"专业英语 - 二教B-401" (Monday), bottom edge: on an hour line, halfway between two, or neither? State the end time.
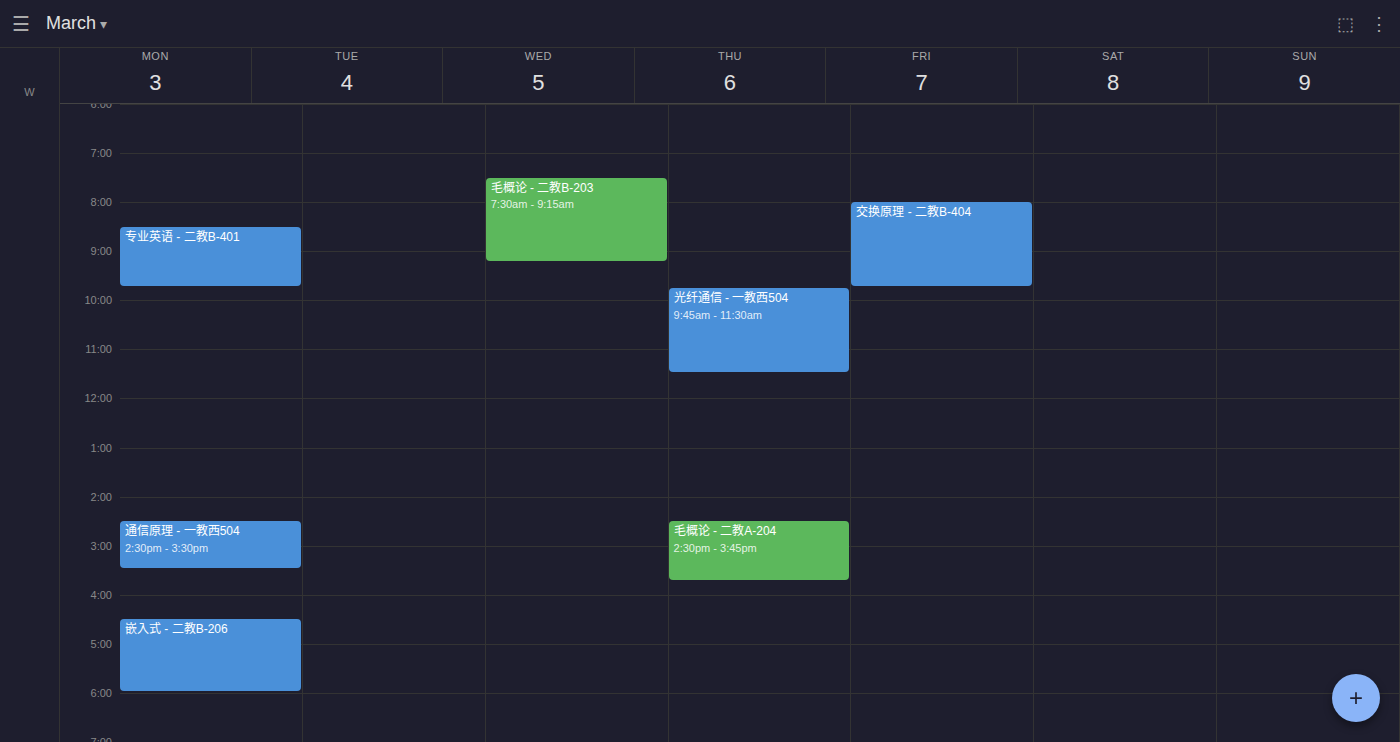
9:45 AM -- neither: three quarters of the way from the 9 AM line to the 10 AM line.